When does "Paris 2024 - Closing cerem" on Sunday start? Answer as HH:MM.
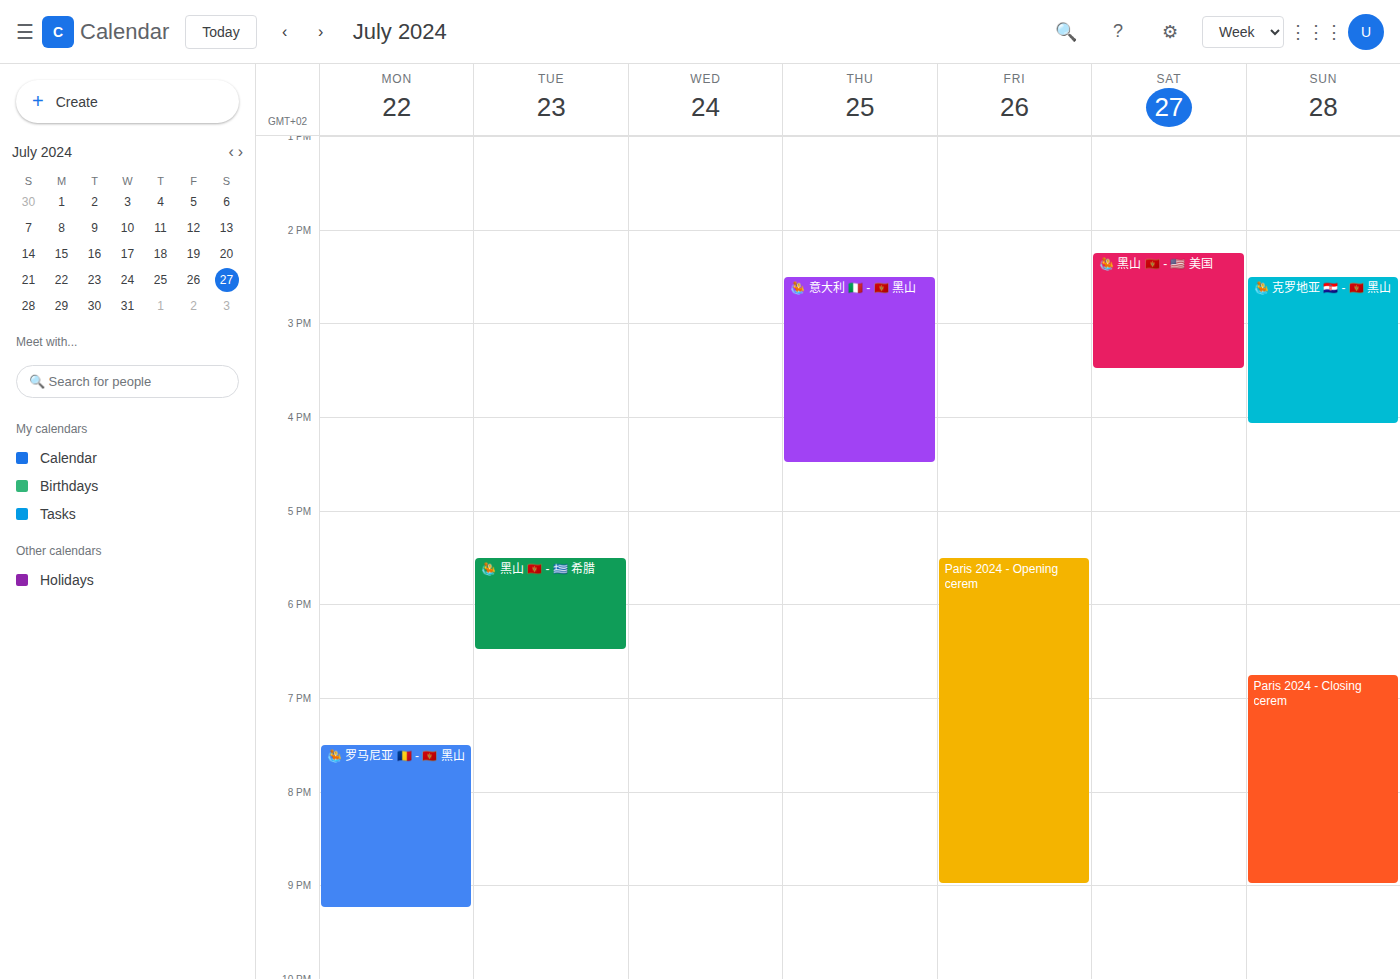
18:45